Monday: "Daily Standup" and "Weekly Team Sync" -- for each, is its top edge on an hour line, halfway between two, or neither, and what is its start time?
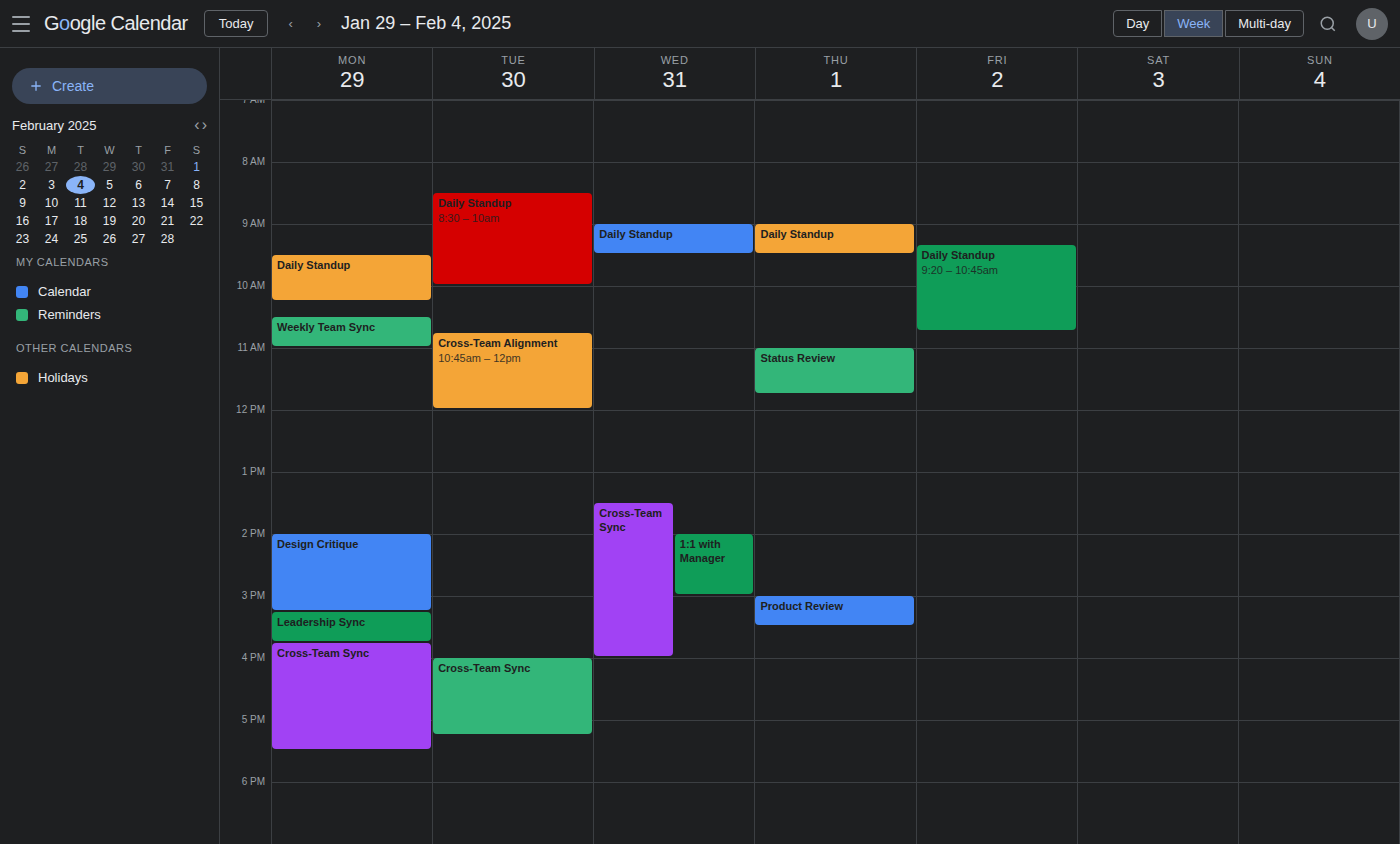
"Daily Standup": 9:30 AM, halfway between the 9 AM and 10 AM lines. "Weekly Team Sync": 10:30 AM, halfway between the 10 AM and 11 AM lines.